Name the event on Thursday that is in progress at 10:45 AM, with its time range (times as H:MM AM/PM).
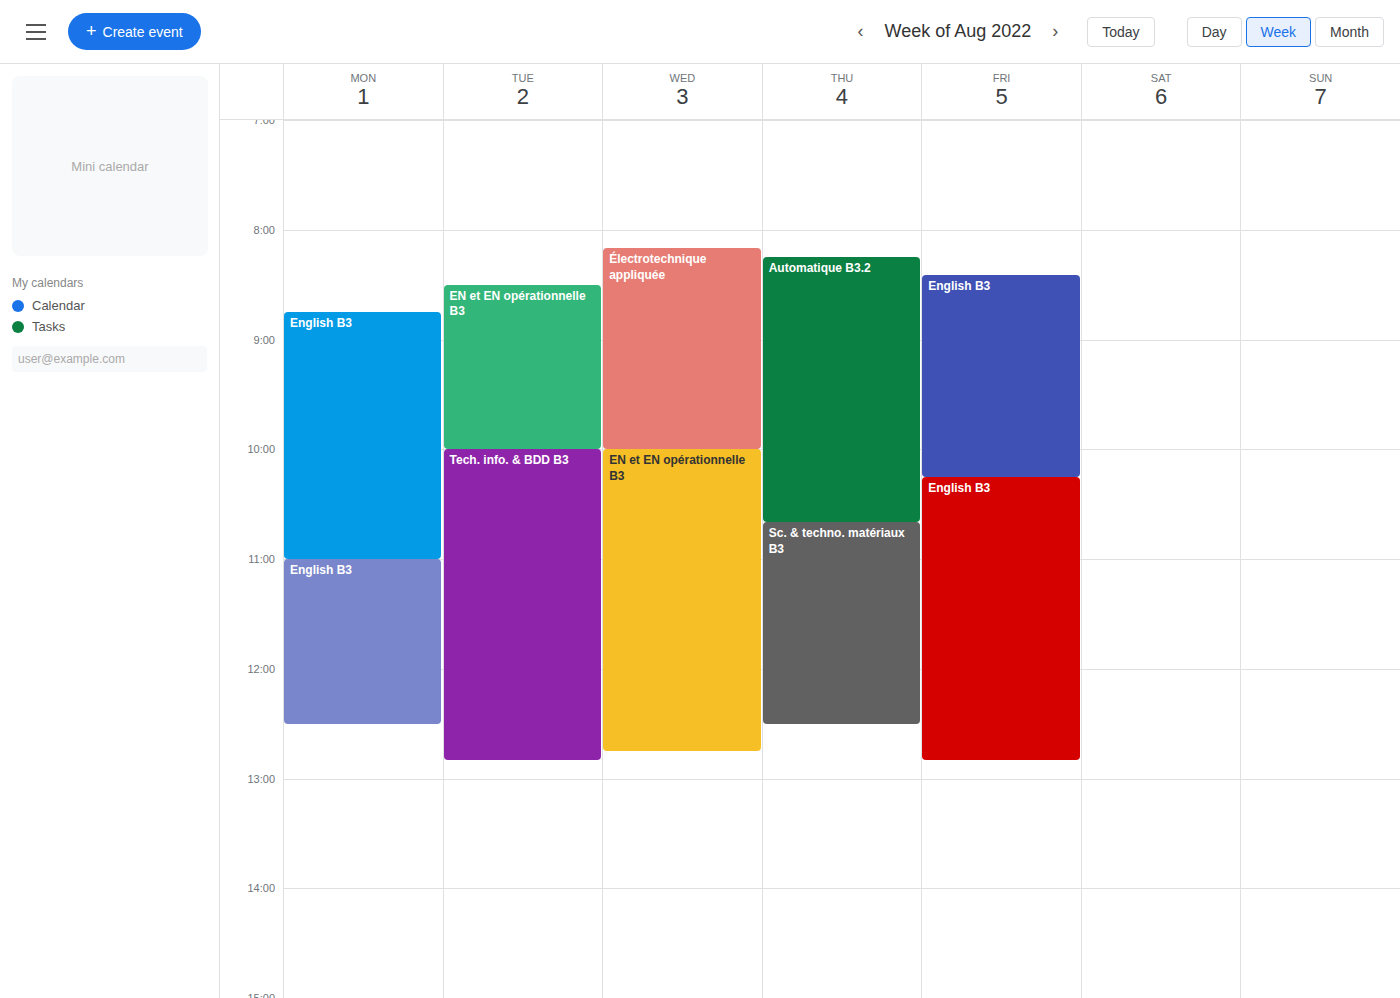
"Sc. & techno. matériaux B3", 10:40 AM to 12:30 PM